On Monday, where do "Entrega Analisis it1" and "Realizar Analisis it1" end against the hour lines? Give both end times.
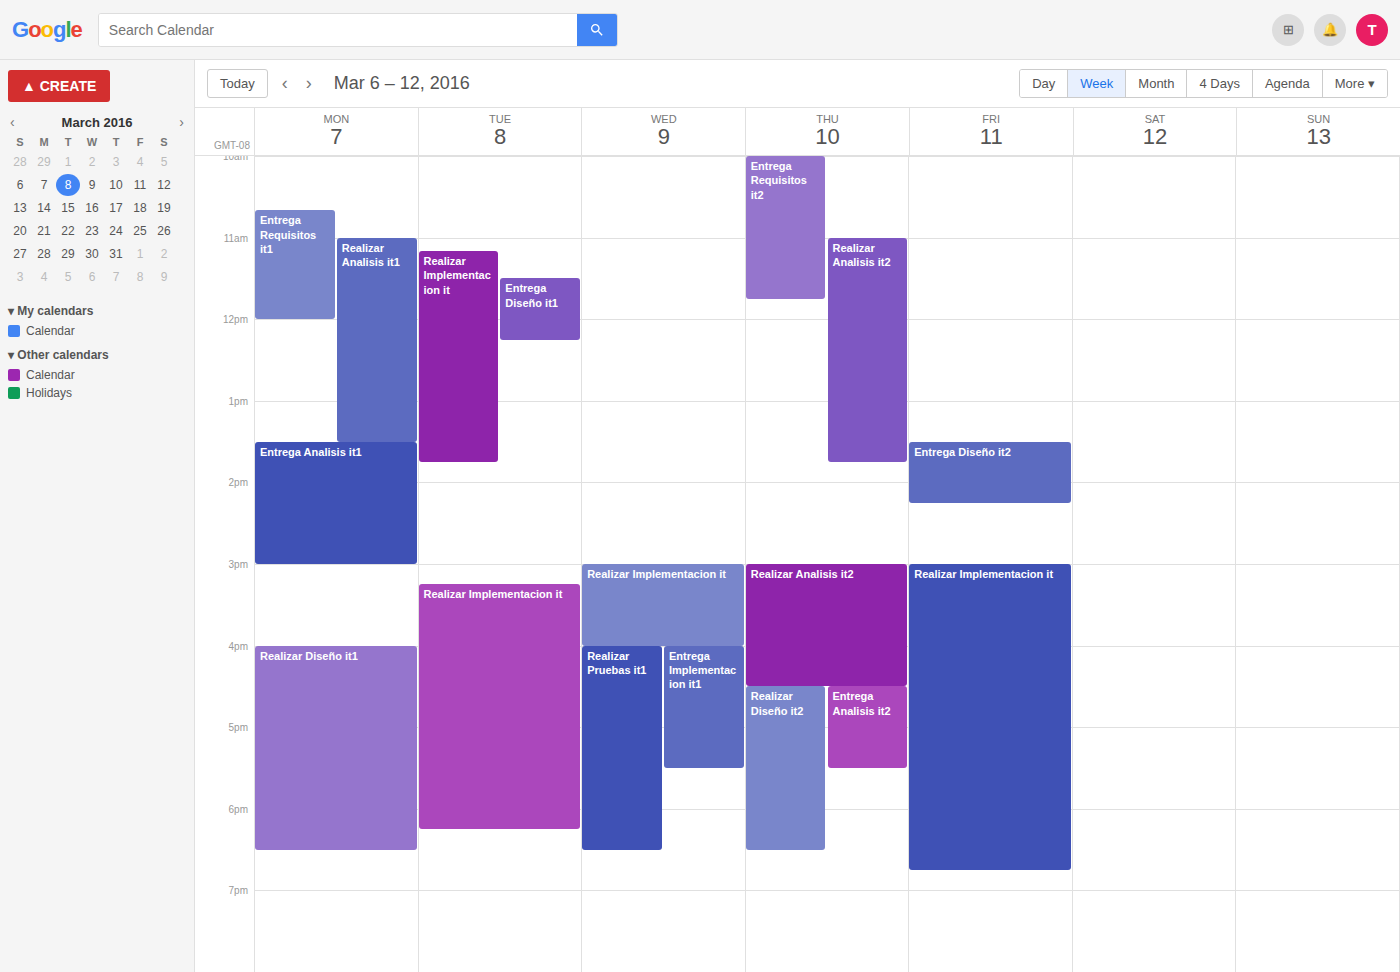
"Entrega Analisis it1": 3:00 PM, exactly on the 3 PM line. "Realizar Analisis it1": 1:30 PM, halfway between the 1 PM and 2 PM lines.